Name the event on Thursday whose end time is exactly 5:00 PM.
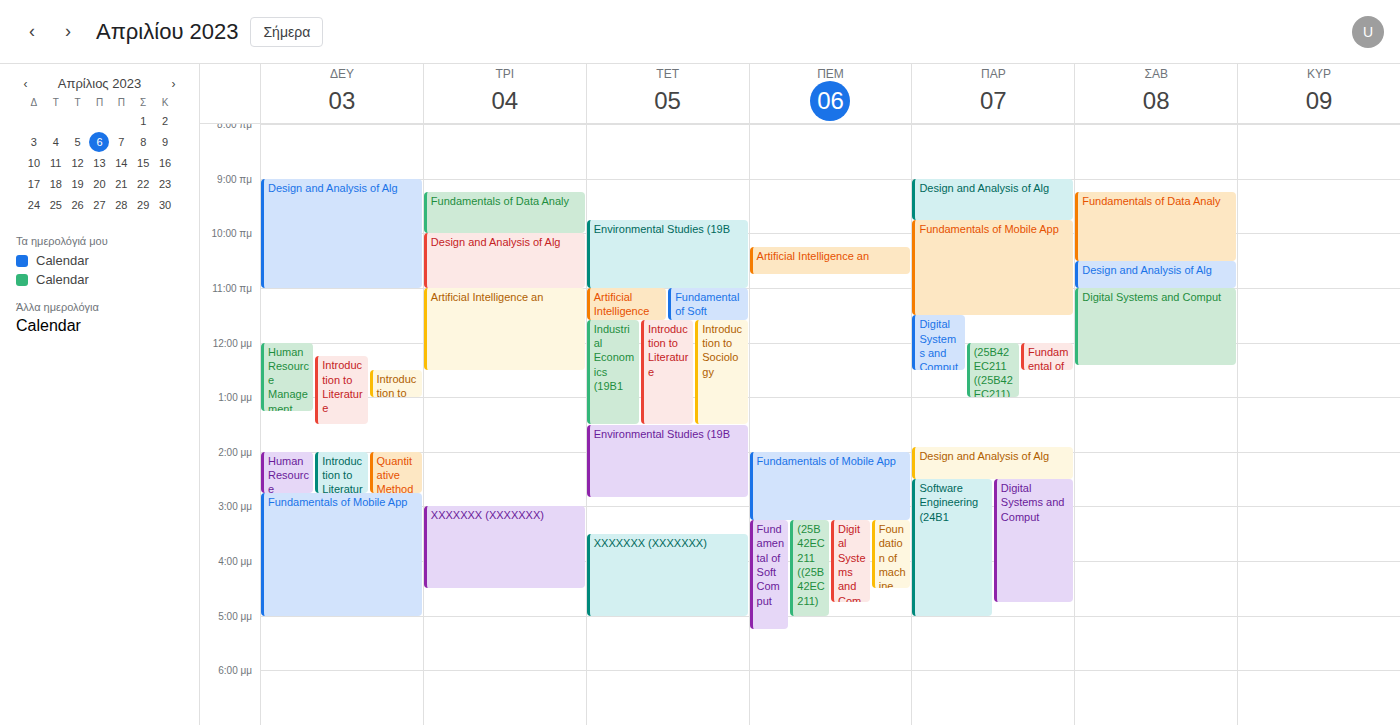
"(25B42EC211 ((25B42EC211)"